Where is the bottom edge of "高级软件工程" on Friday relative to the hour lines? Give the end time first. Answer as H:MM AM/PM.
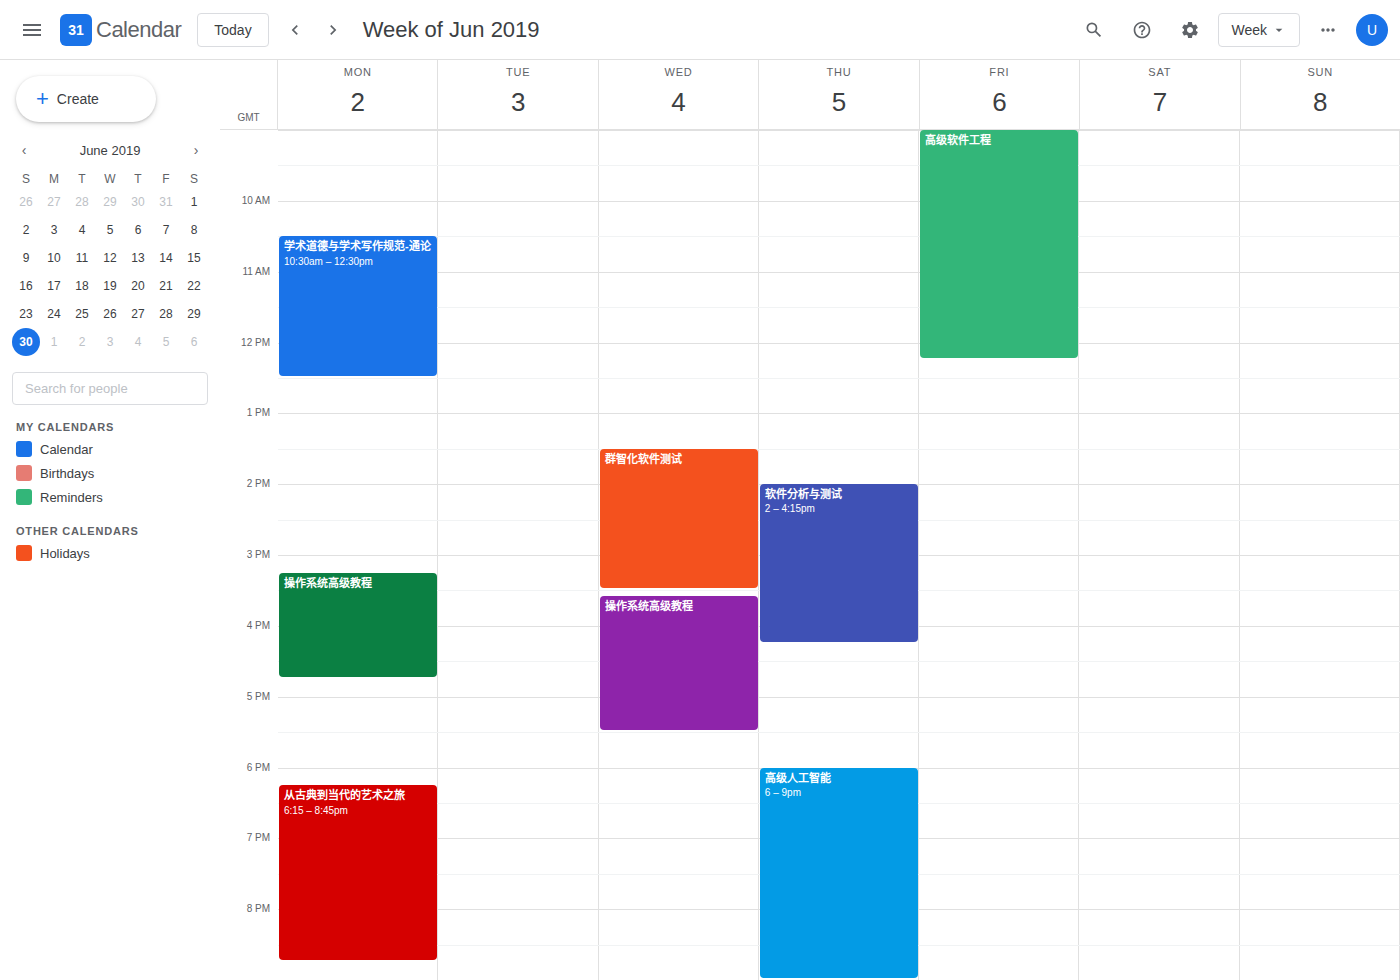
12:15 PM -- neither: a quarter of the way from the 12 PM line to the 1 PM line.